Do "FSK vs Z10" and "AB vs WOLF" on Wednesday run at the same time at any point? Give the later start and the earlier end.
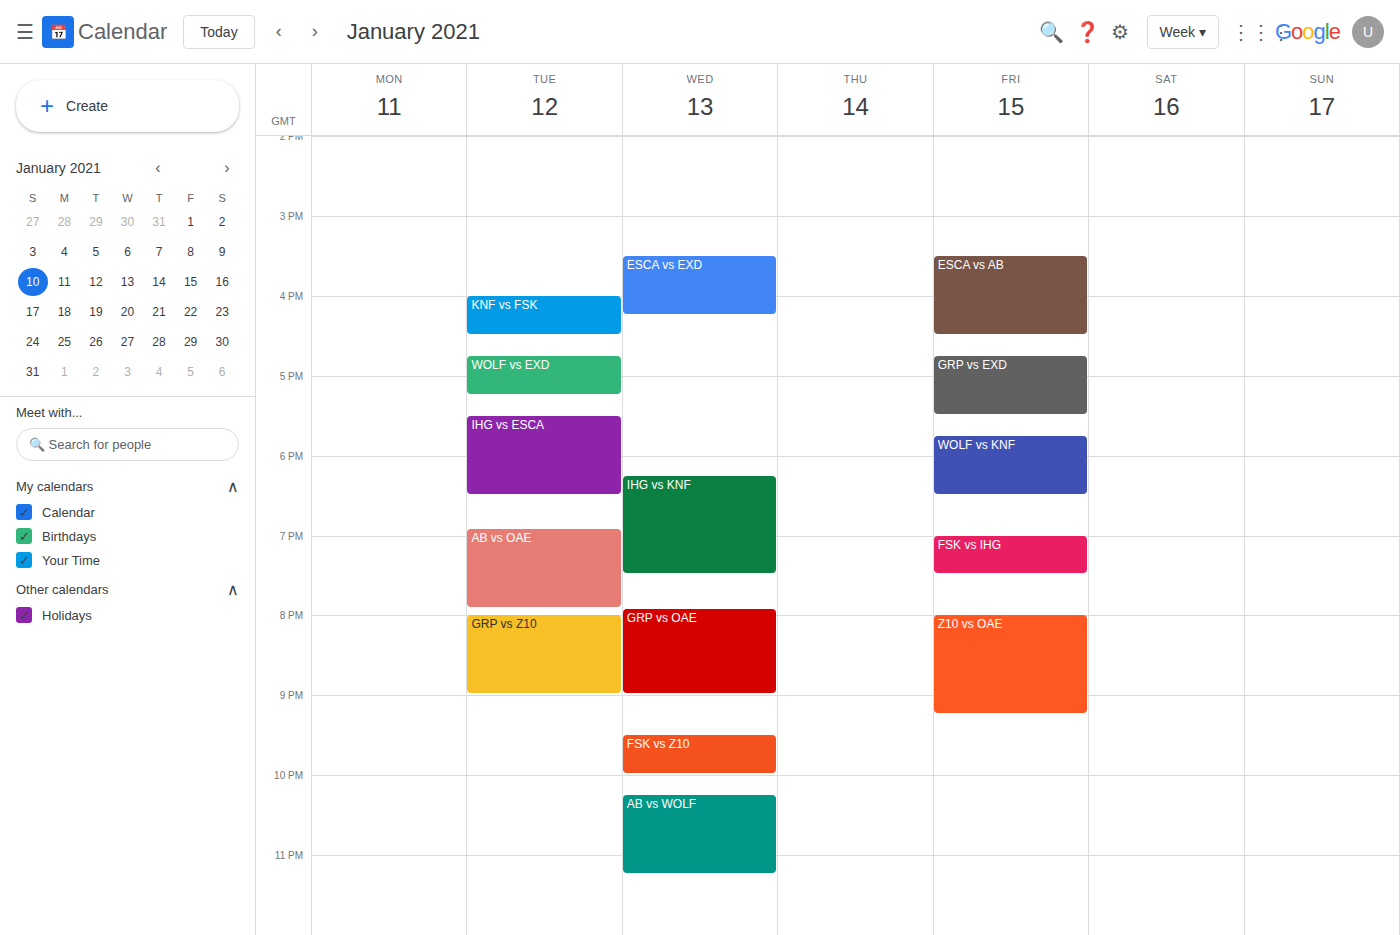
"FSK vs Z10" ends at 10:00 PM and "AB vs WOLF" starts at 10:15 PM -- no overlap.